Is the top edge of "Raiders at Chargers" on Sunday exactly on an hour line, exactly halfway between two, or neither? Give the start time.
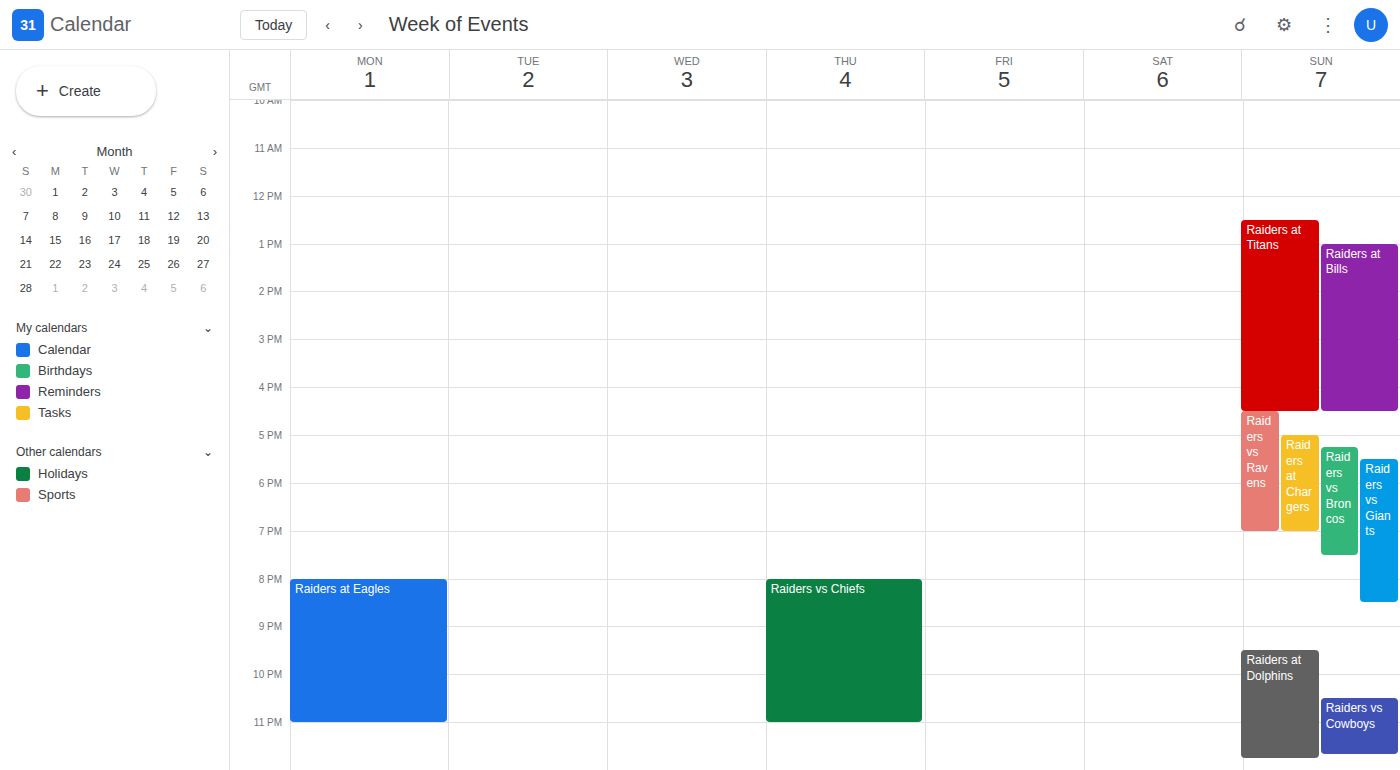
5:00 PM -- exactly on the 5 PM line.